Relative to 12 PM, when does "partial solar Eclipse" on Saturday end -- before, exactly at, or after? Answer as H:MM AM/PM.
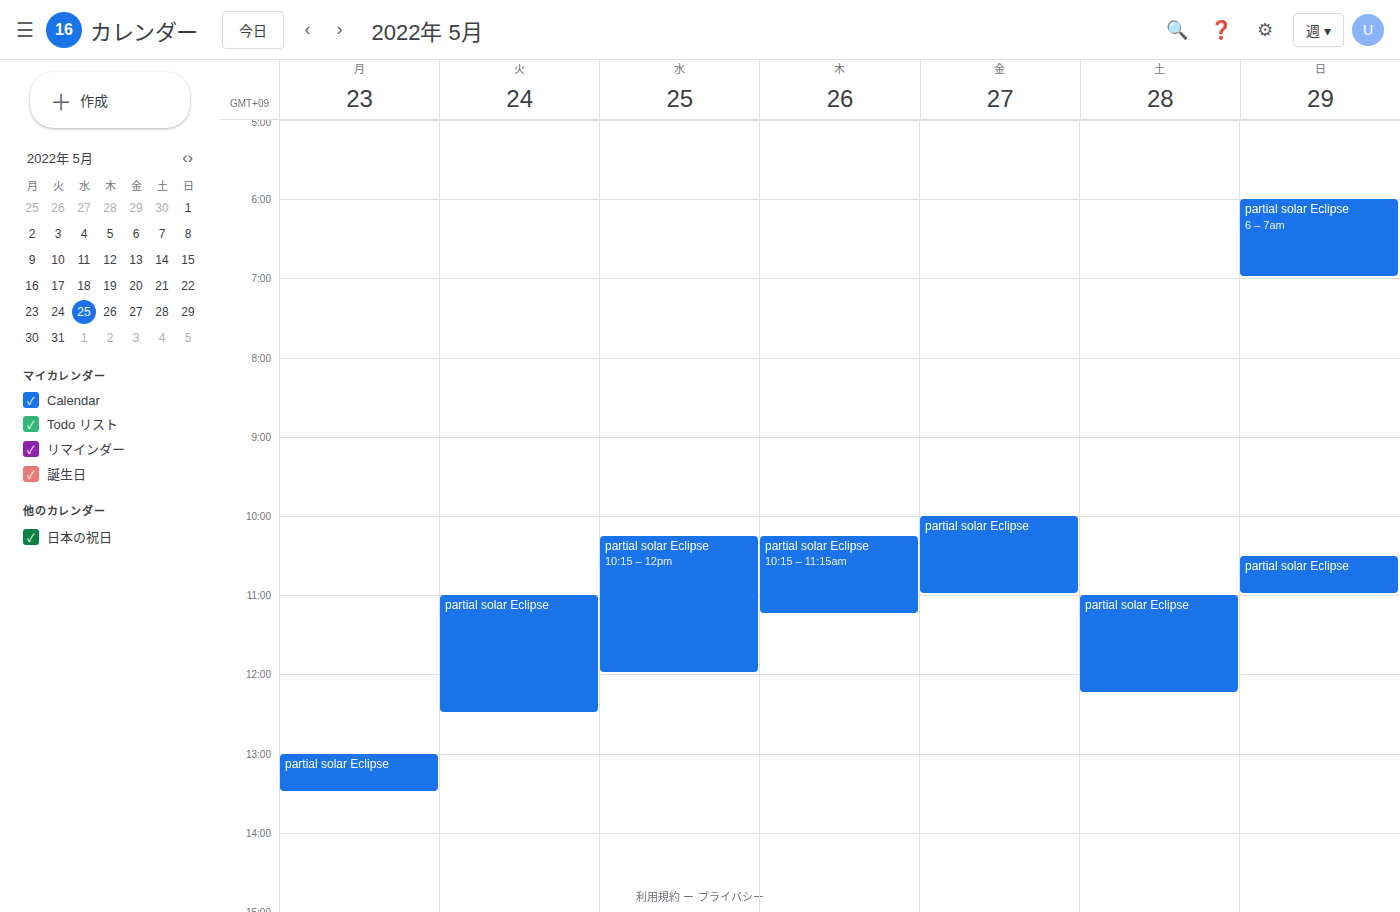
12:15 PM -- after 12 PM, 15 minutes below the 12 PM line.